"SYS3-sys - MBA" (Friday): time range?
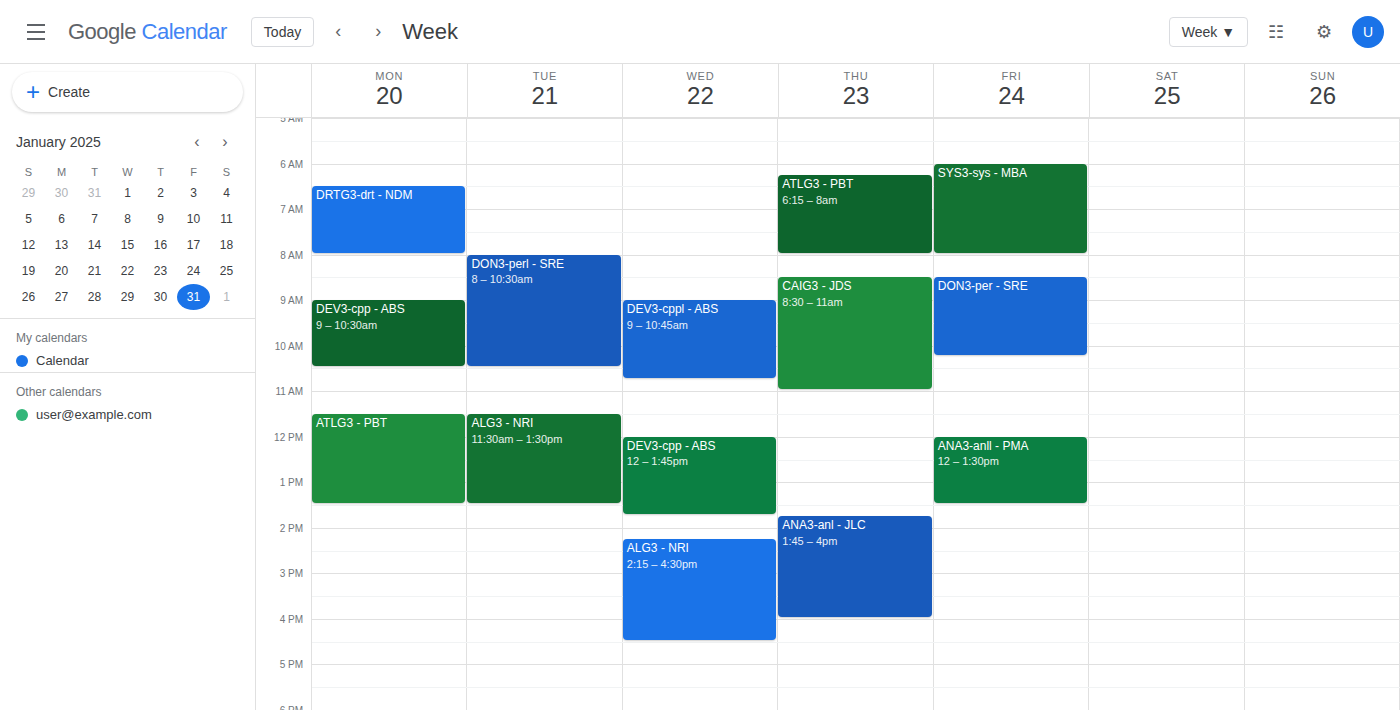
6:00 AM to 8:00 AM